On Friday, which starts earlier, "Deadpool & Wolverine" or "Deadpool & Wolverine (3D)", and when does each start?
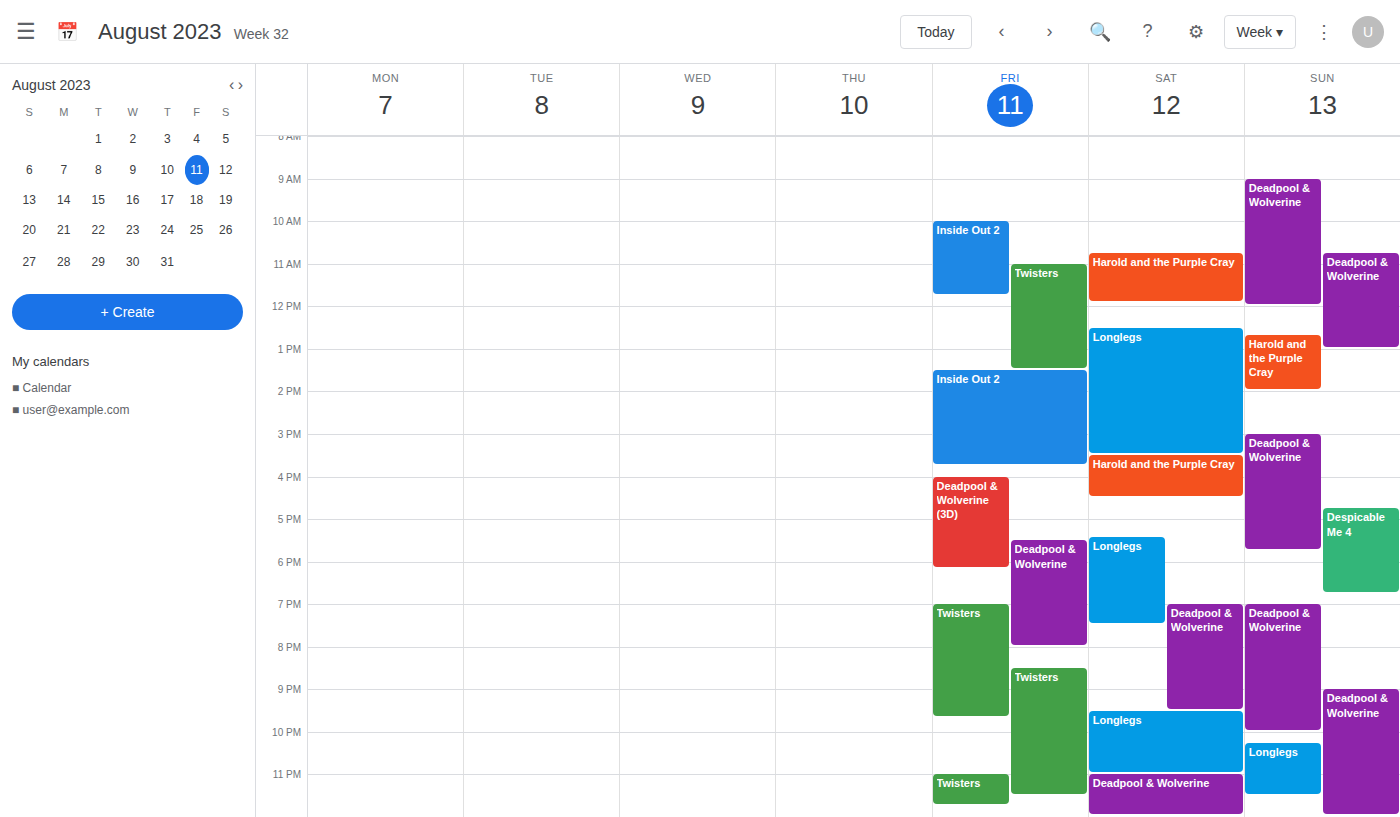
"Deadpool & Wolverine (3D)" 4:00 PM; "Deadpool & Wolverine" 5:30 PM.